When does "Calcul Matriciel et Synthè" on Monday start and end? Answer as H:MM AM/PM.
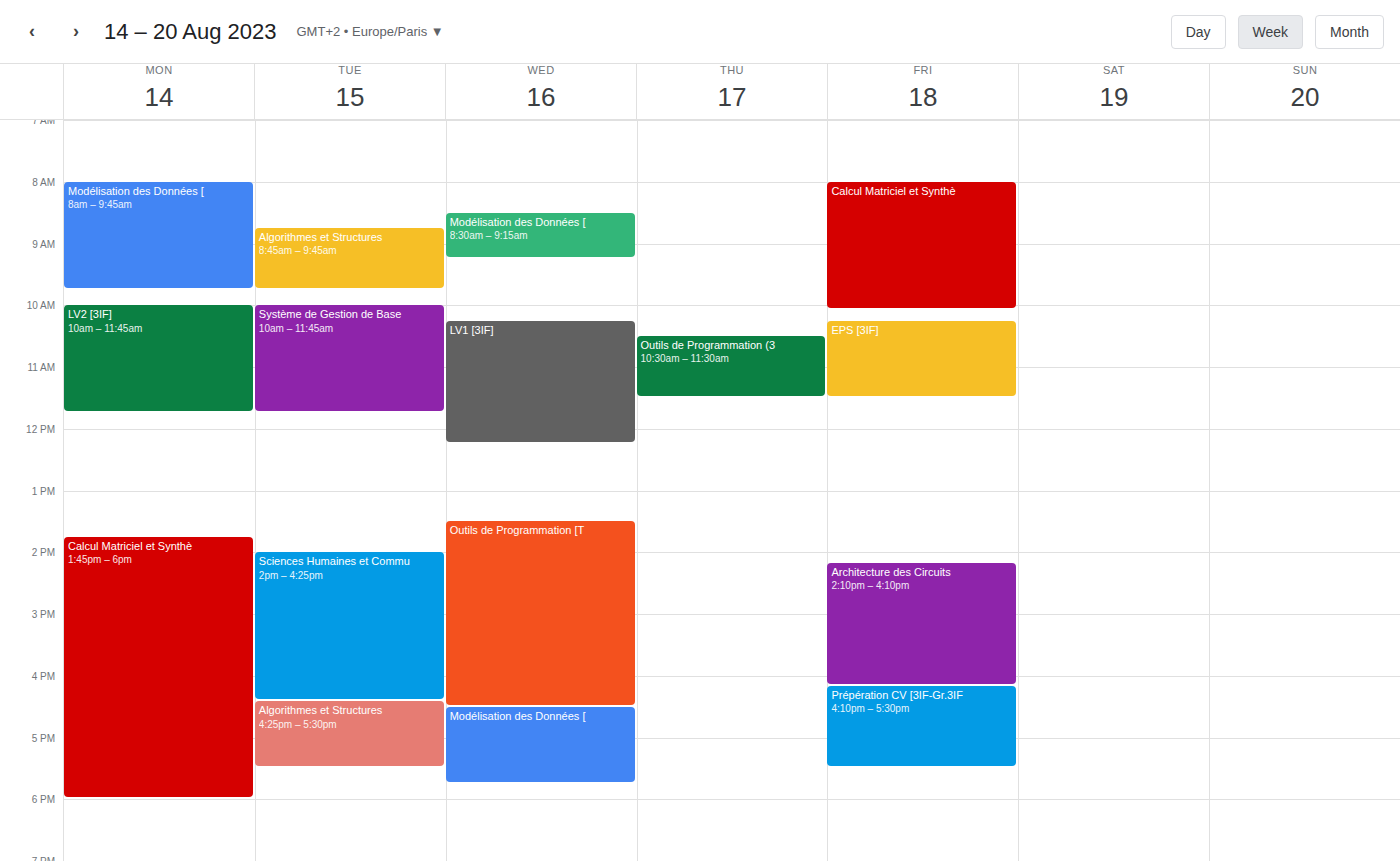
1:45 PM to 6:00 PM